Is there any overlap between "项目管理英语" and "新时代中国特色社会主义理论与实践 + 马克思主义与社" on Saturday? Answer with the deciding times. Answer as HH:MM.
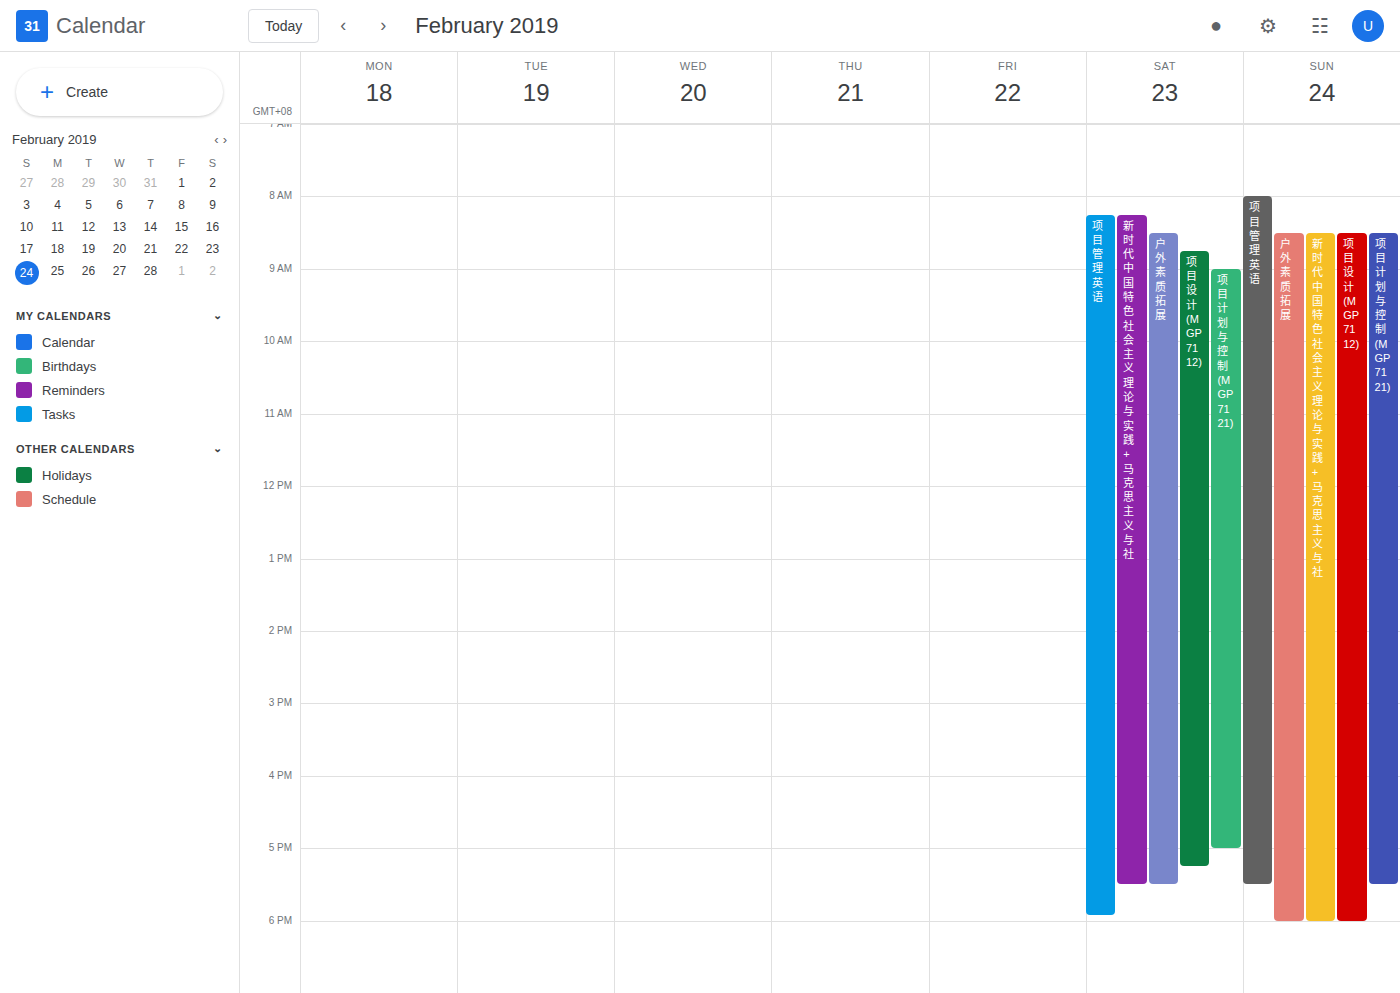
"新时代中国特色社会主义理论与实践 + 马克思主义与社" runs 08:15 to 17:30, inside "项目管理英语" -- they overlap.